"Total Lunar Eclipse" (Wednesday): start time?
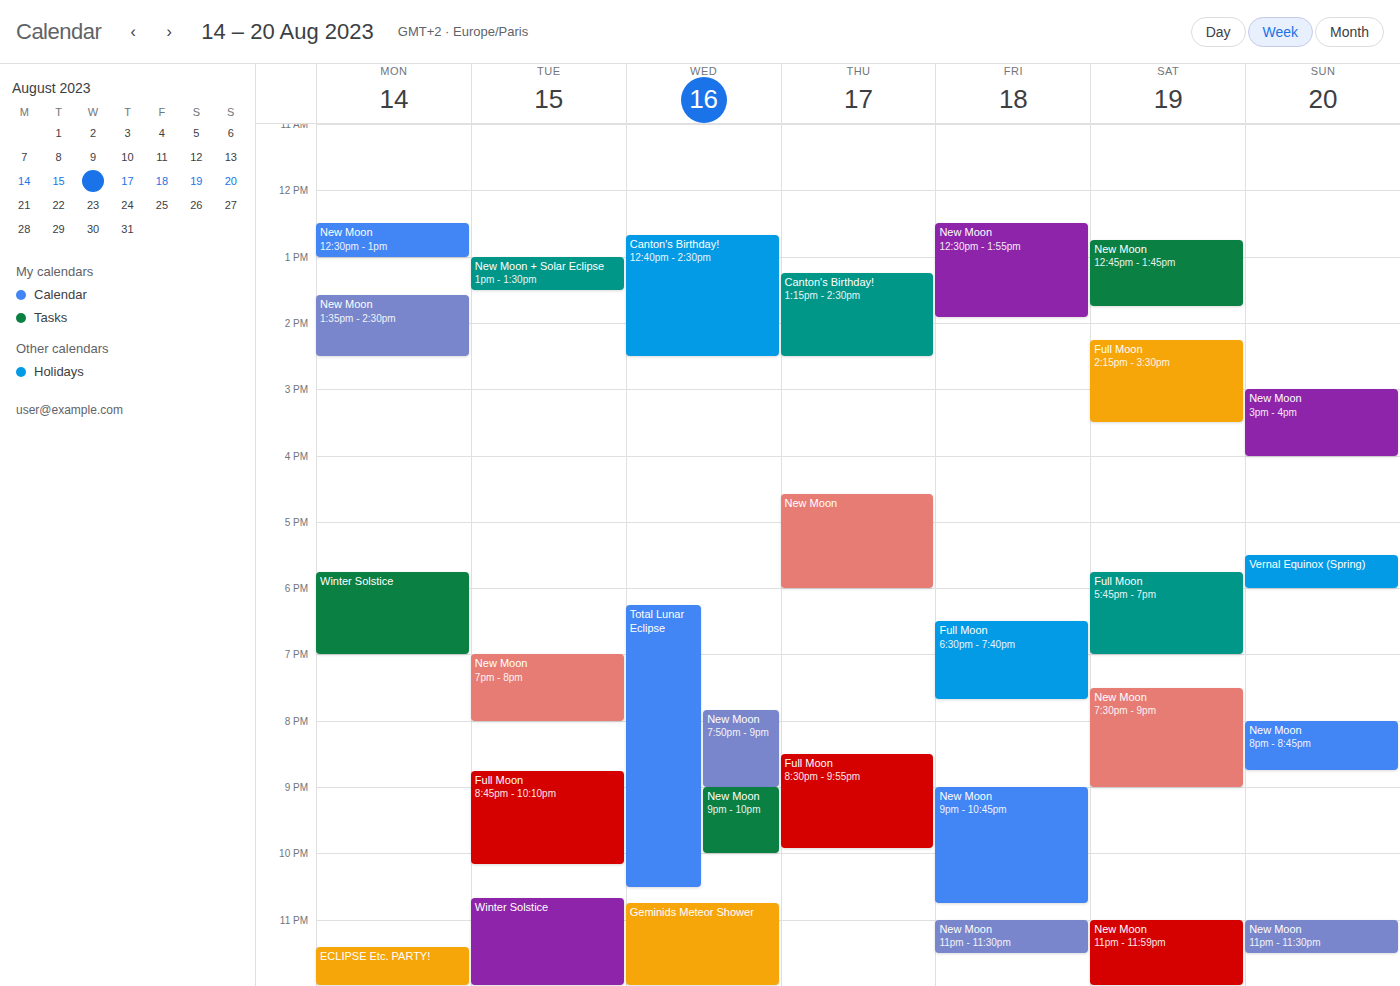
6:15 PM